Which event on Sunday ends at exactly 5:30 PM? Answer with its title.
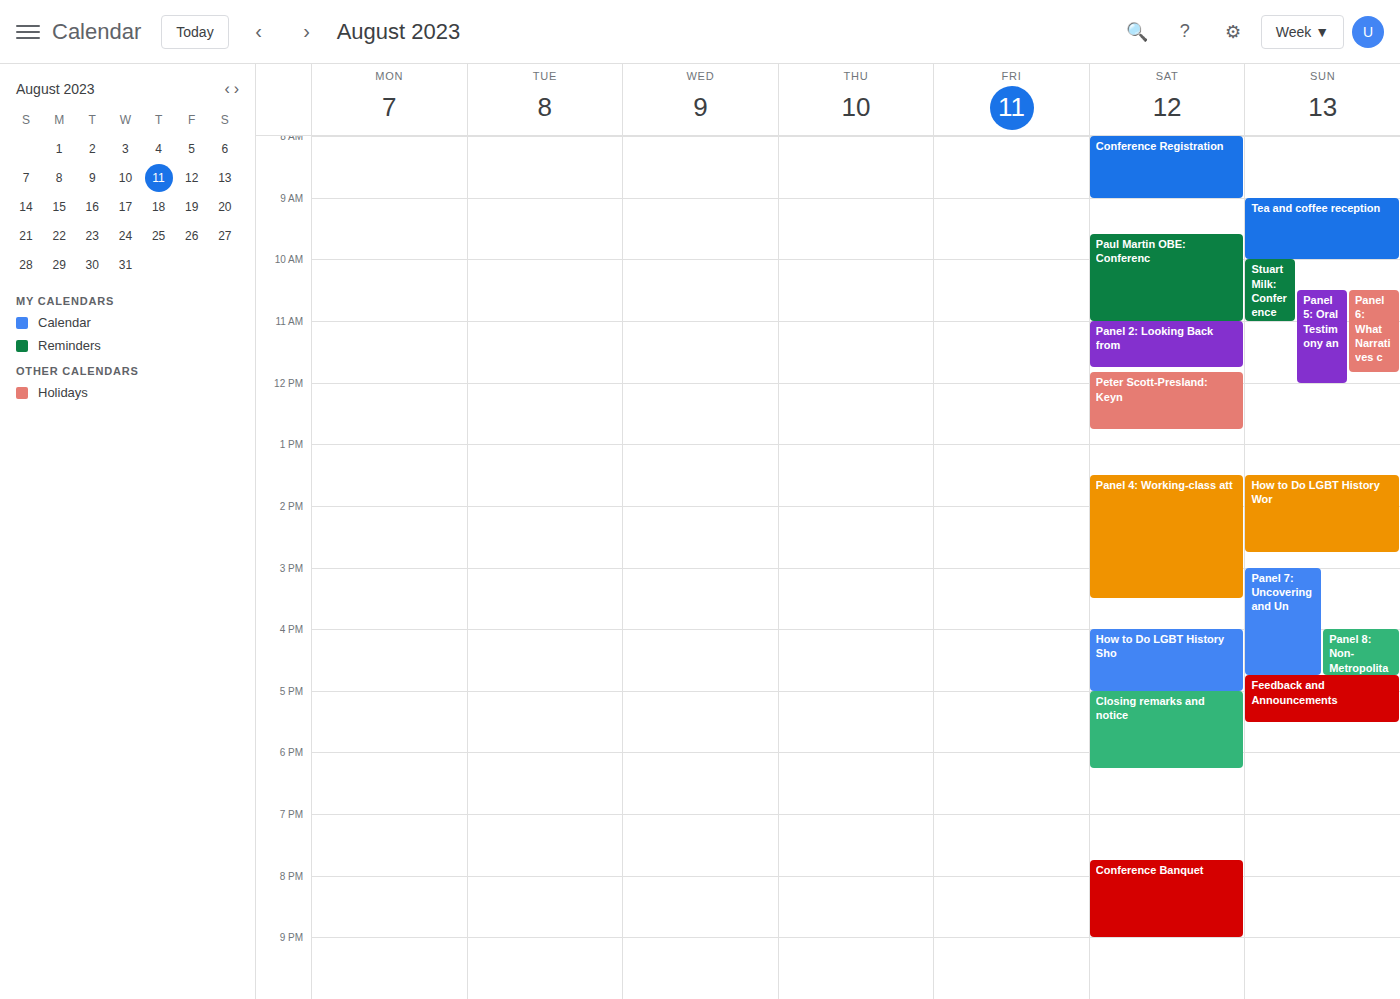
"Feedback and Announcements"